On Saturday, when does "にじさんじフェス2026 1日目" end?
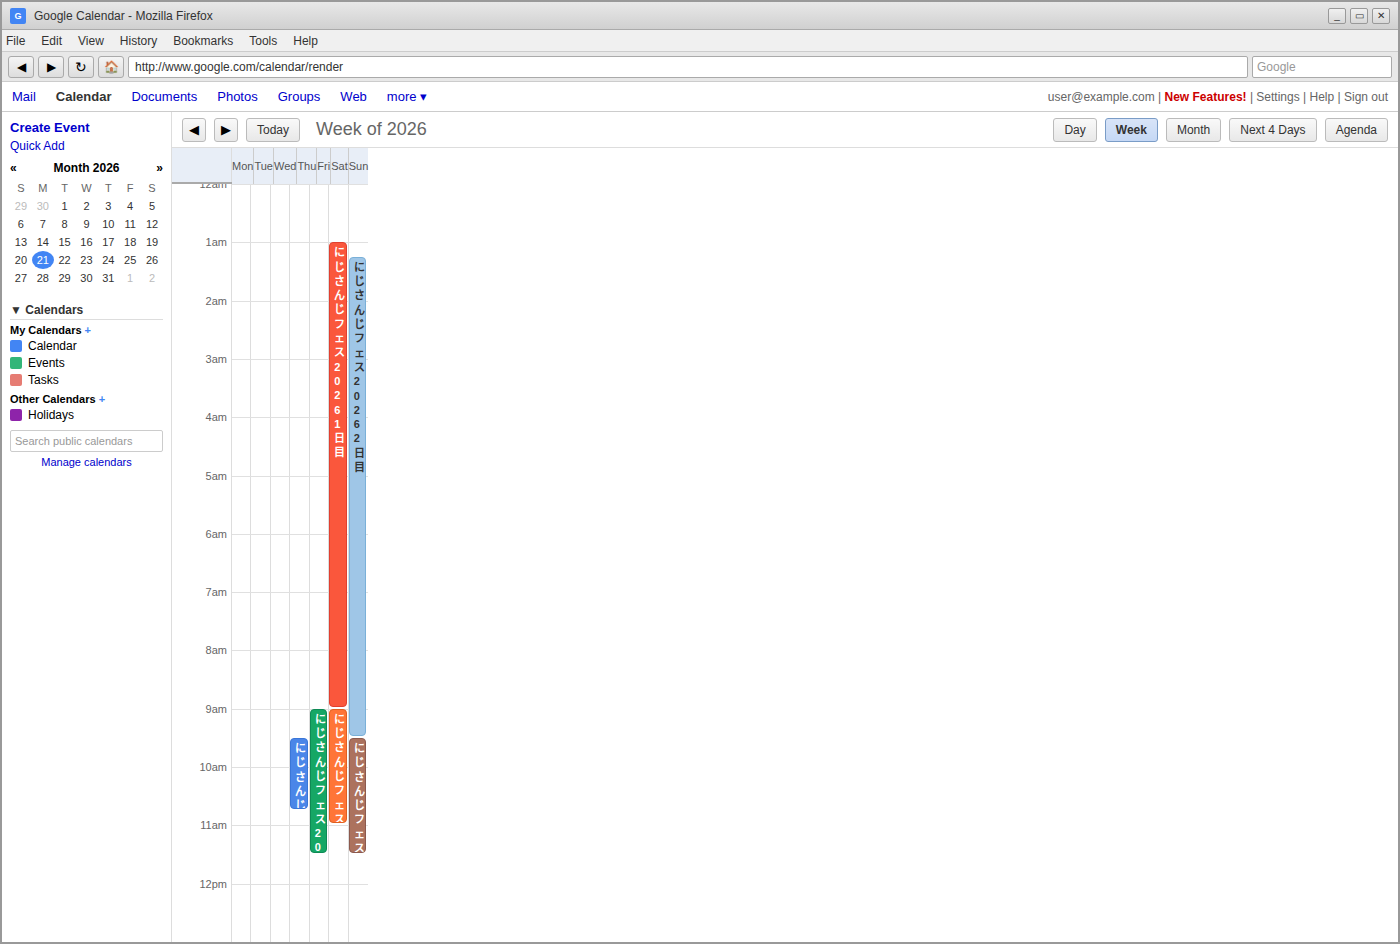
9:00 AM